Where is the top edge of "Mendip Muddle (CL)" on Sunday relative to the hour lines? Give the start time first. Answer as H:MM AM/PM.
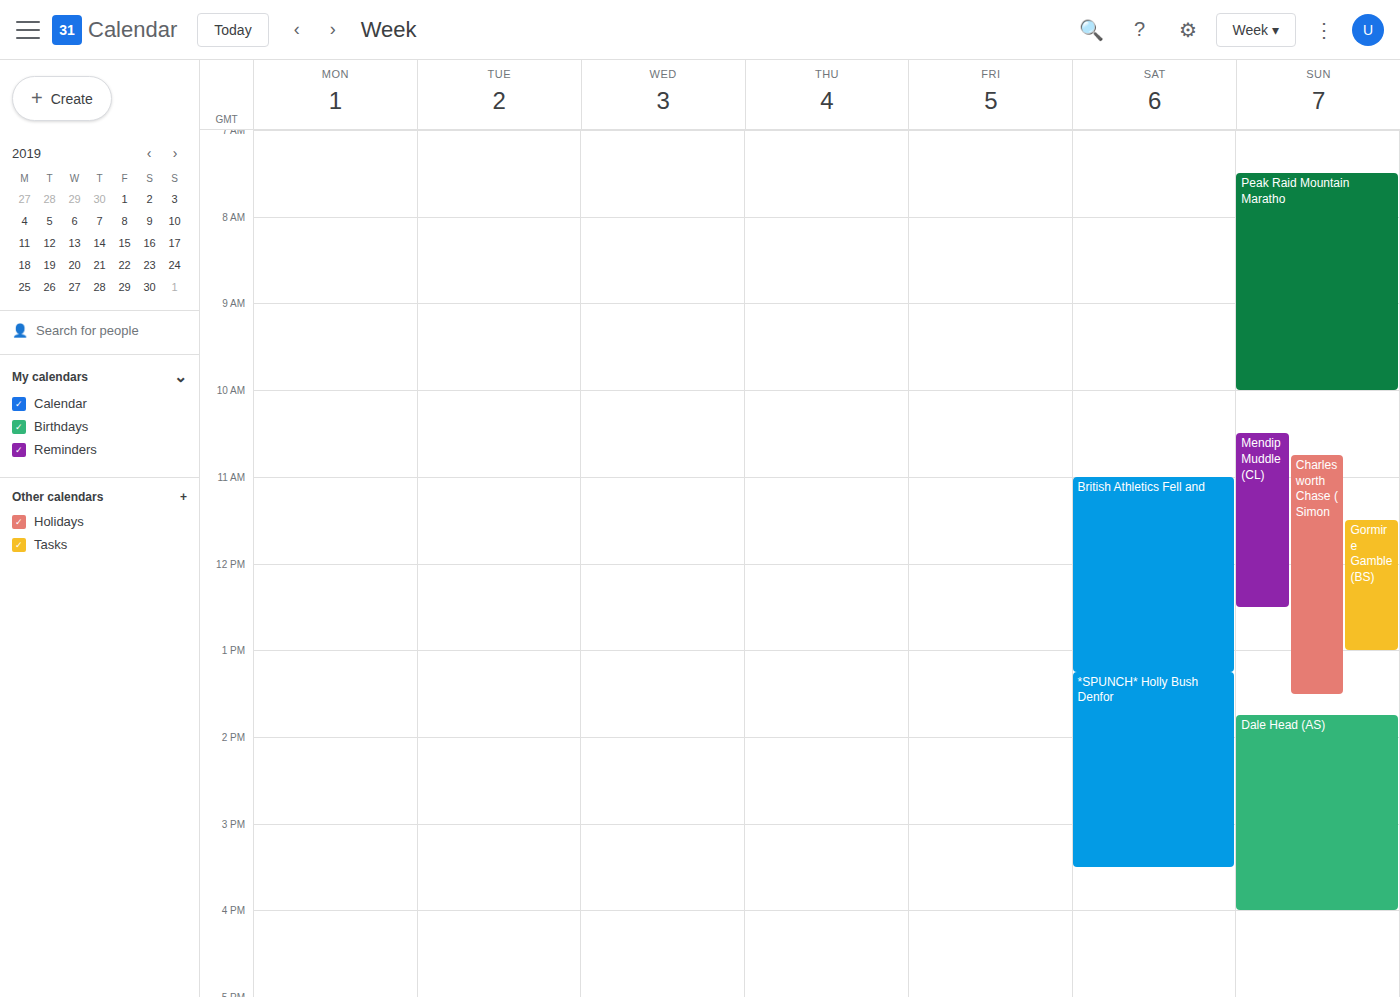
10:30 AM -- halfway between the 10 AM and 11 AM lines.